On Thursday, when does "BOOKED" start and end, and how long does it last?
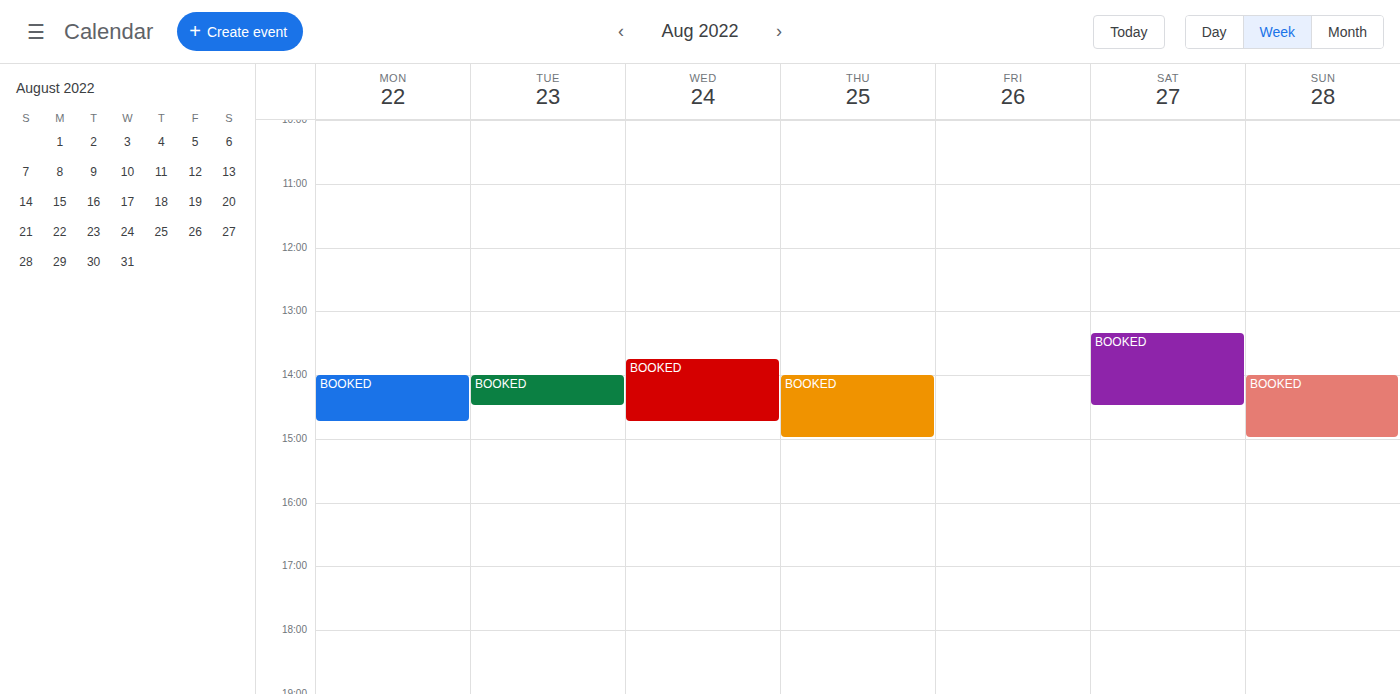
2:00 PM to 3:00 PM, 1 hour